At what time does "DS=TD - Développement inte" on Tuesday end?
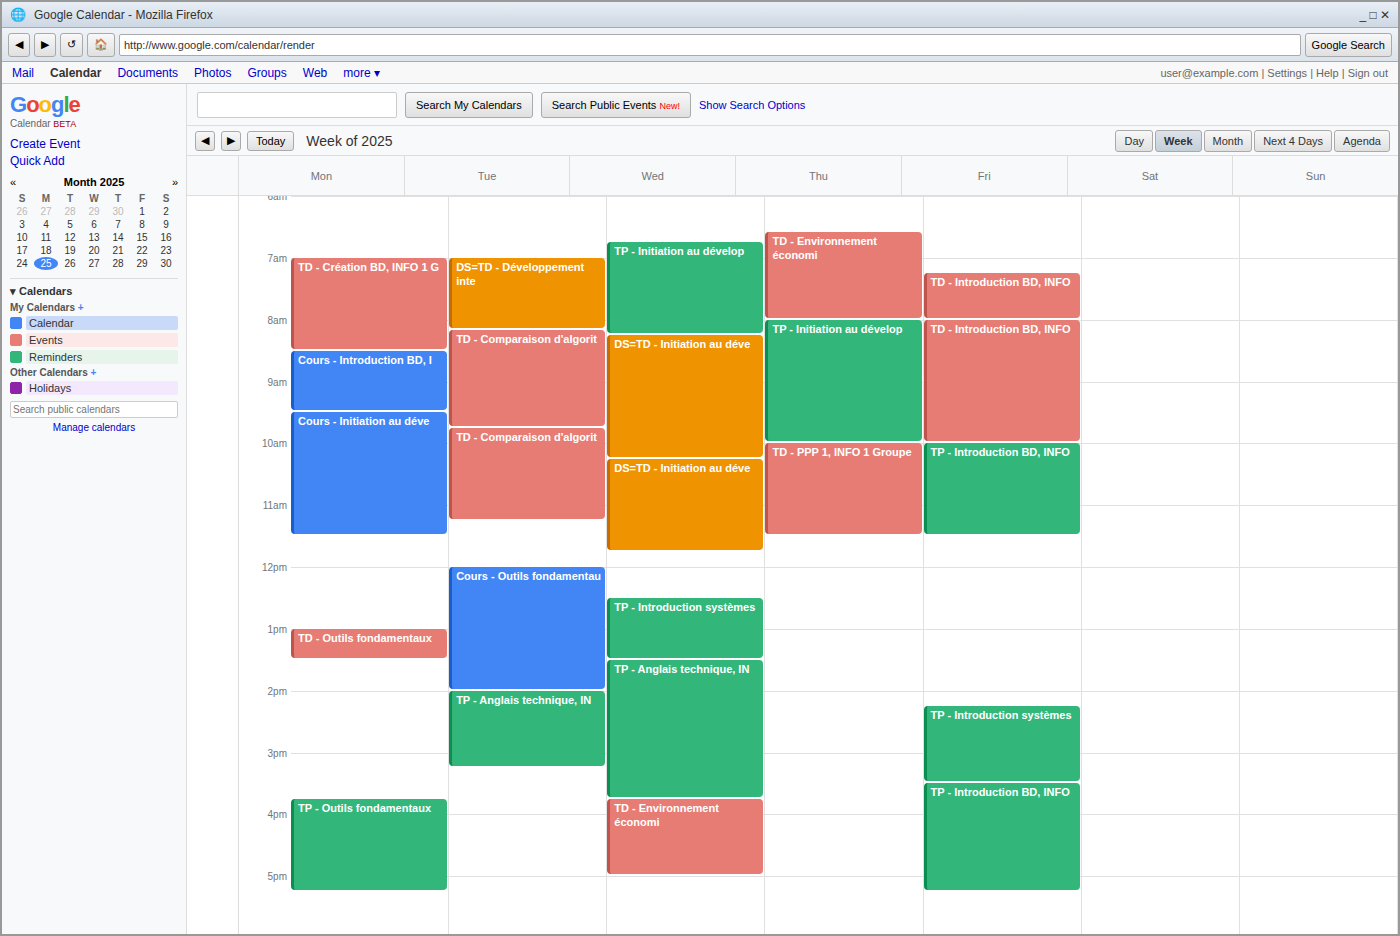
8:10 AM